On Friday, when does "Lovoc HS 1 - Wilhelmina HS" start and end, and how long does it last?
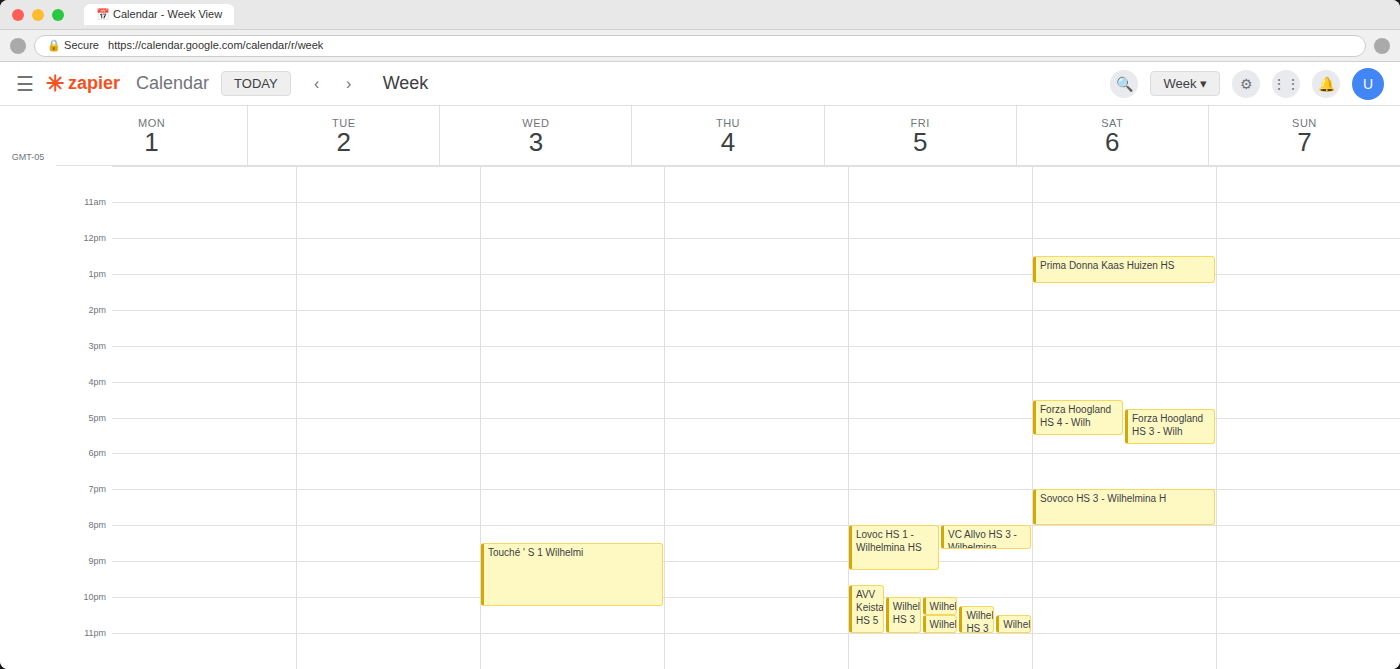
8:00 PM to 9:15 PM, 1 hour 15 minutes